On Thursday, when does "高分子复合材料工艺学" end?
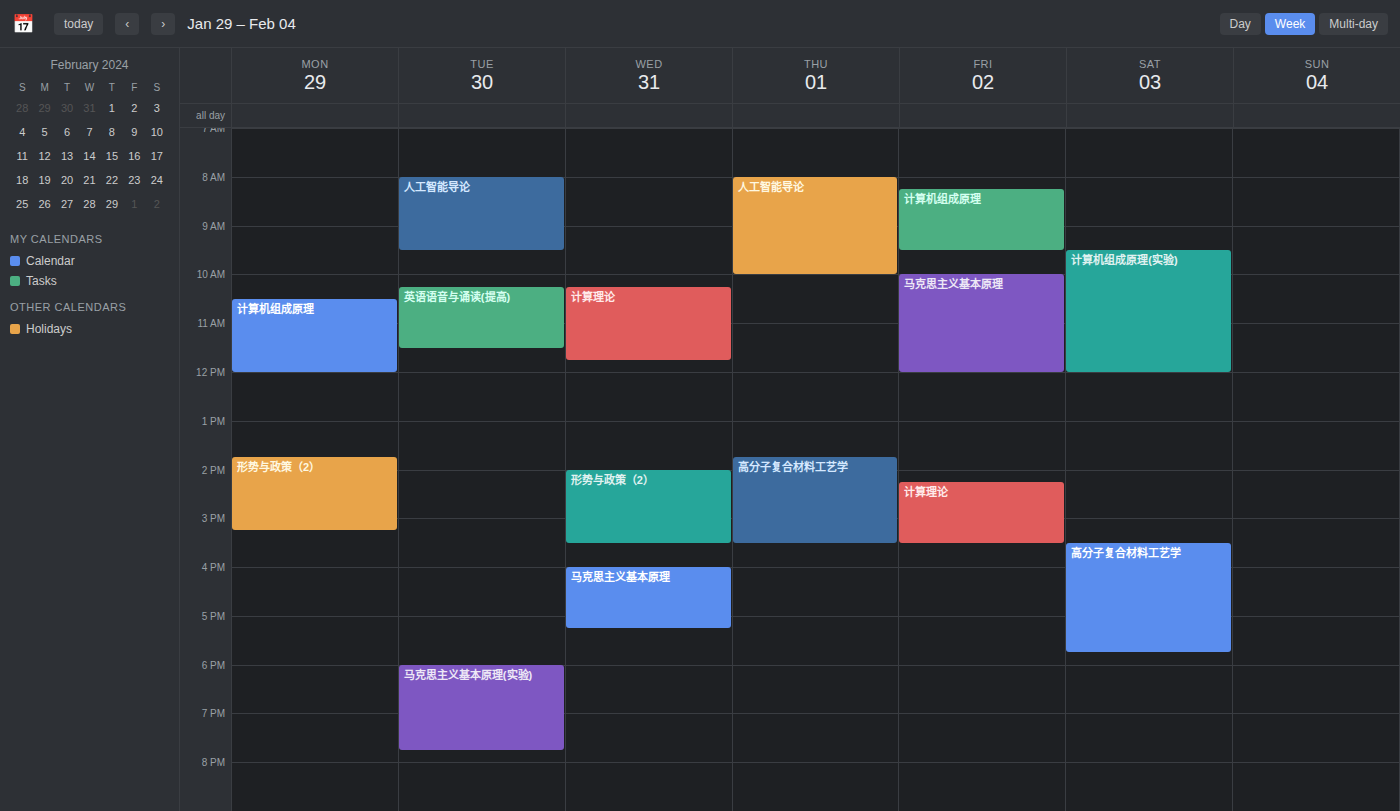
15:30